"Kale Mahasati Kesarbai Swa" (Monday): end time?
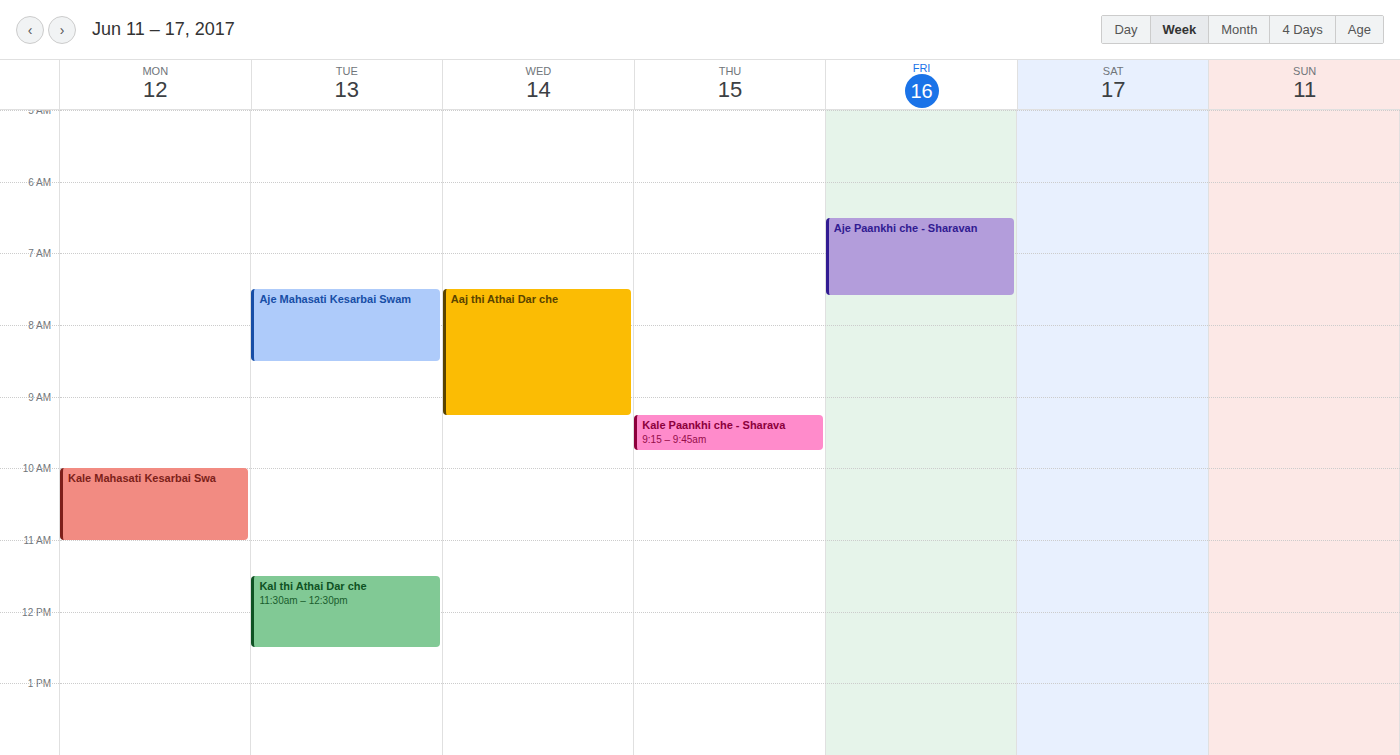
11:00 AM